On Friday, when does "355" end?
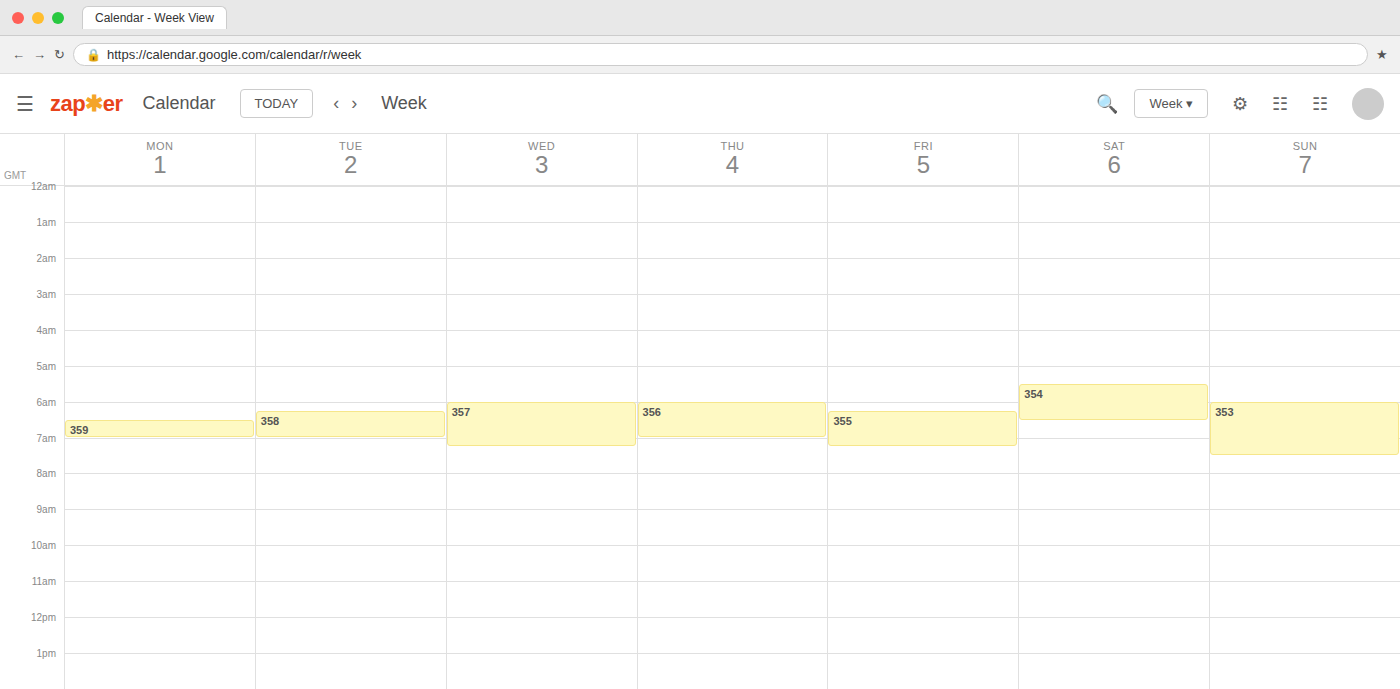
7:15 AM